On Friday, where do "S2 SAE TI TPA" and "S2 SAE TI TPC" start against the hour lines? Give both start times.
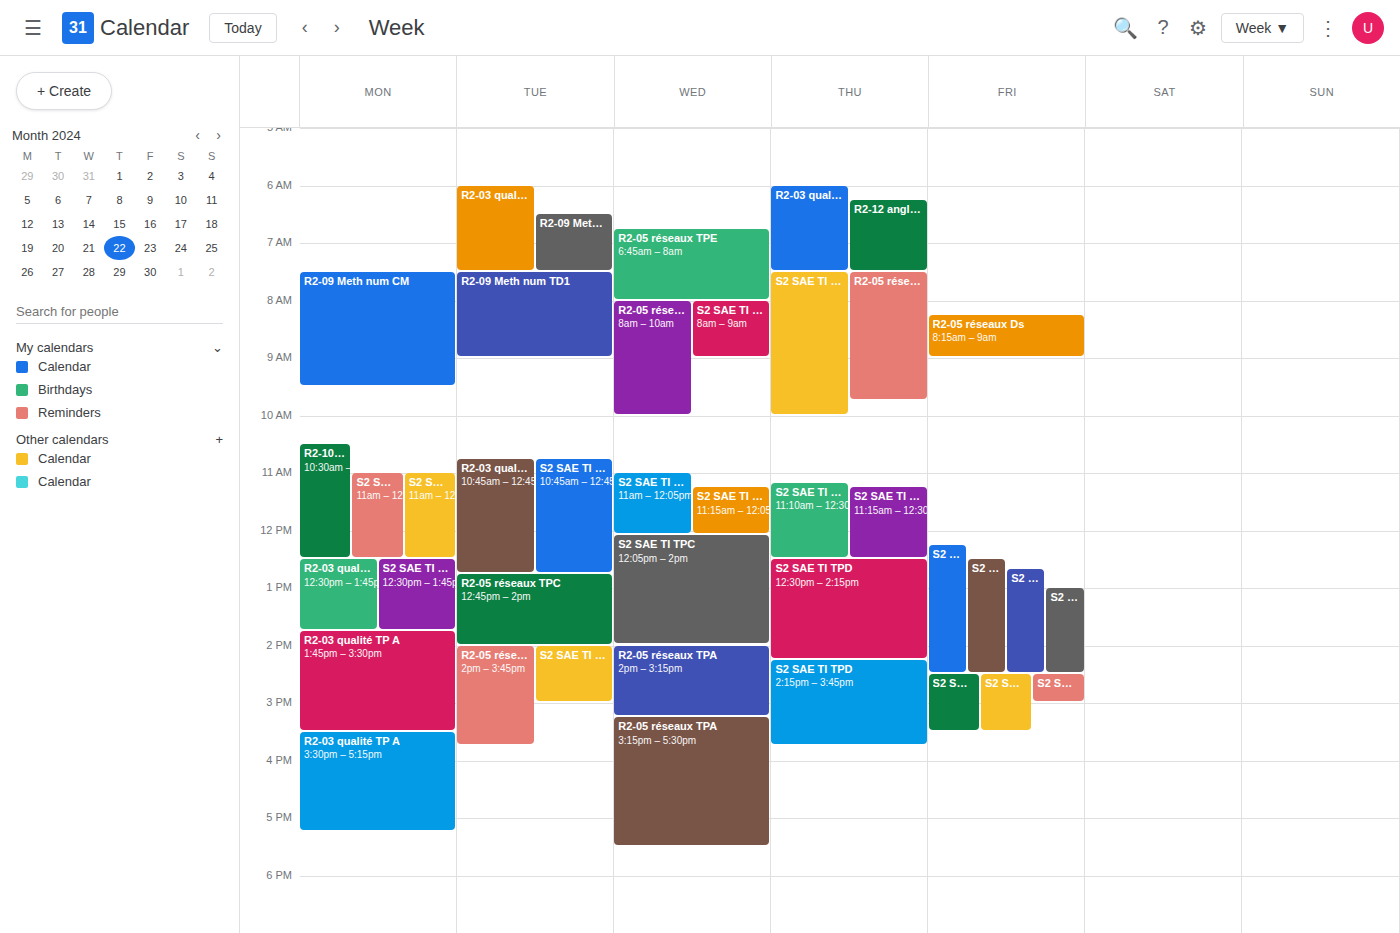
"S2 SAE TI TPA": 1:00 PM, exactly on the 1 PM line. "S2 SAE TI TPC": 2:30 PM, halfway between the 2 PM and 3 PM lines.